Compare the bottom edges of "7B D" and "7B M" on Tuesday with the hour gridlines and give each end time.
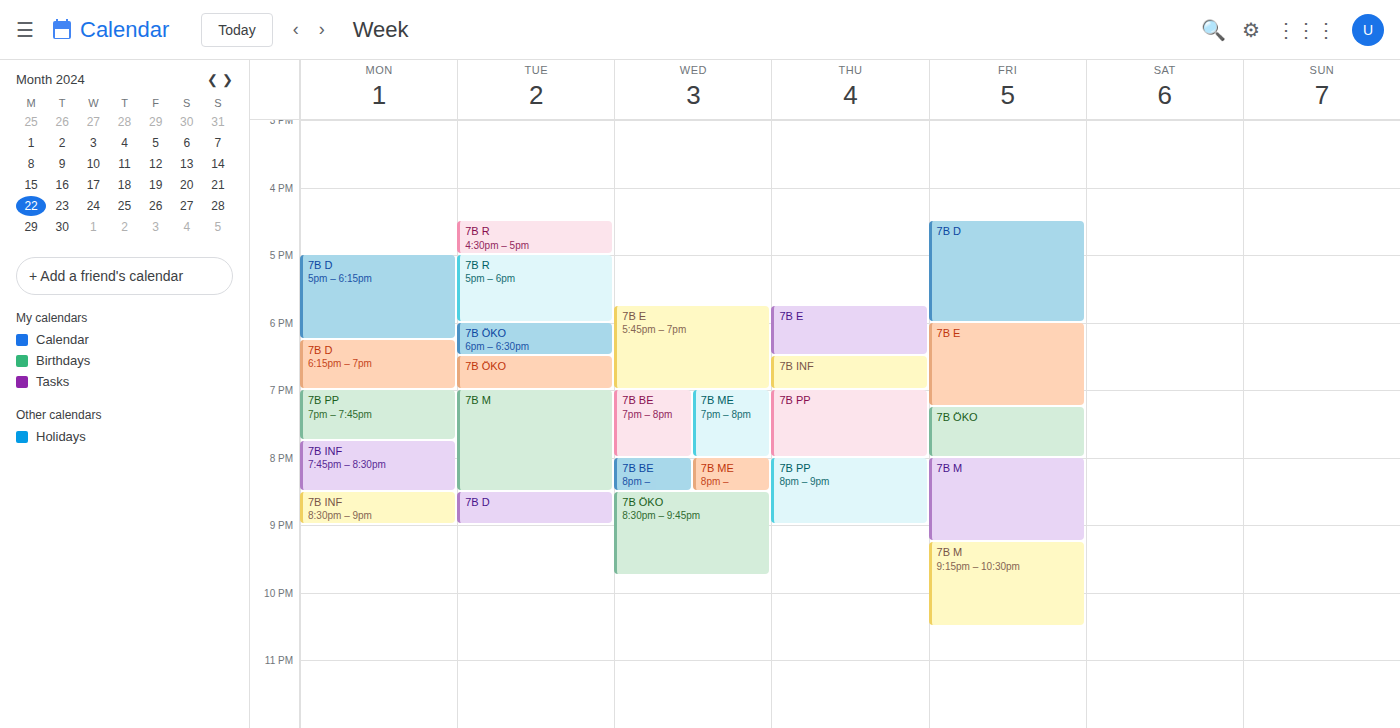
"7B D": 21:00, exactly on the 21:00 line. "7B M": 20:30, halfway between the 20:00 and 21:00 lines.